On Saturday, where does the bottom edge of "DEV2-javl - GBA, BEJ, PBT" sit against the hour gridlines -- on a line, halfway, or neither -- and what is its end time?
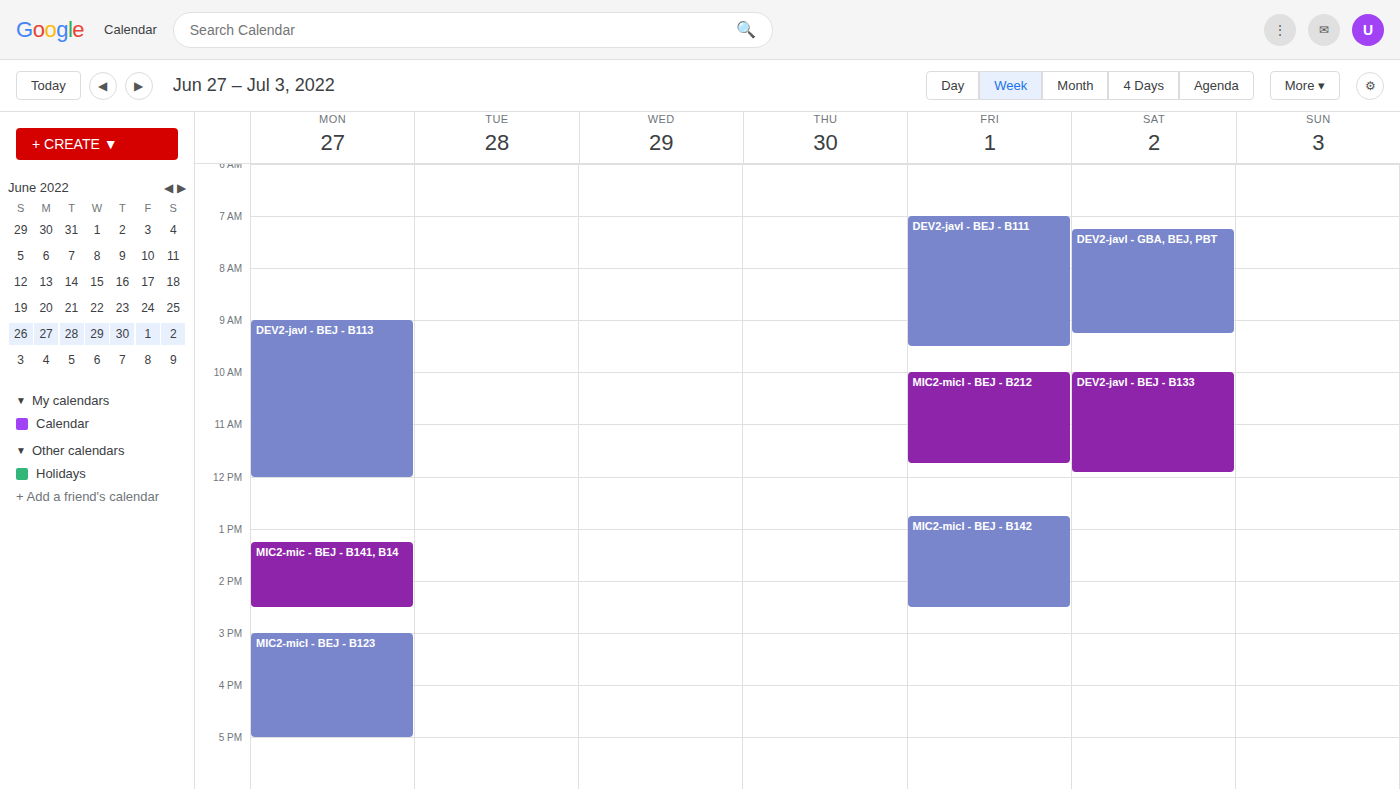
9:15 AM -- neither: a quarter of the way from the 9 AM line to the 10 AM line.